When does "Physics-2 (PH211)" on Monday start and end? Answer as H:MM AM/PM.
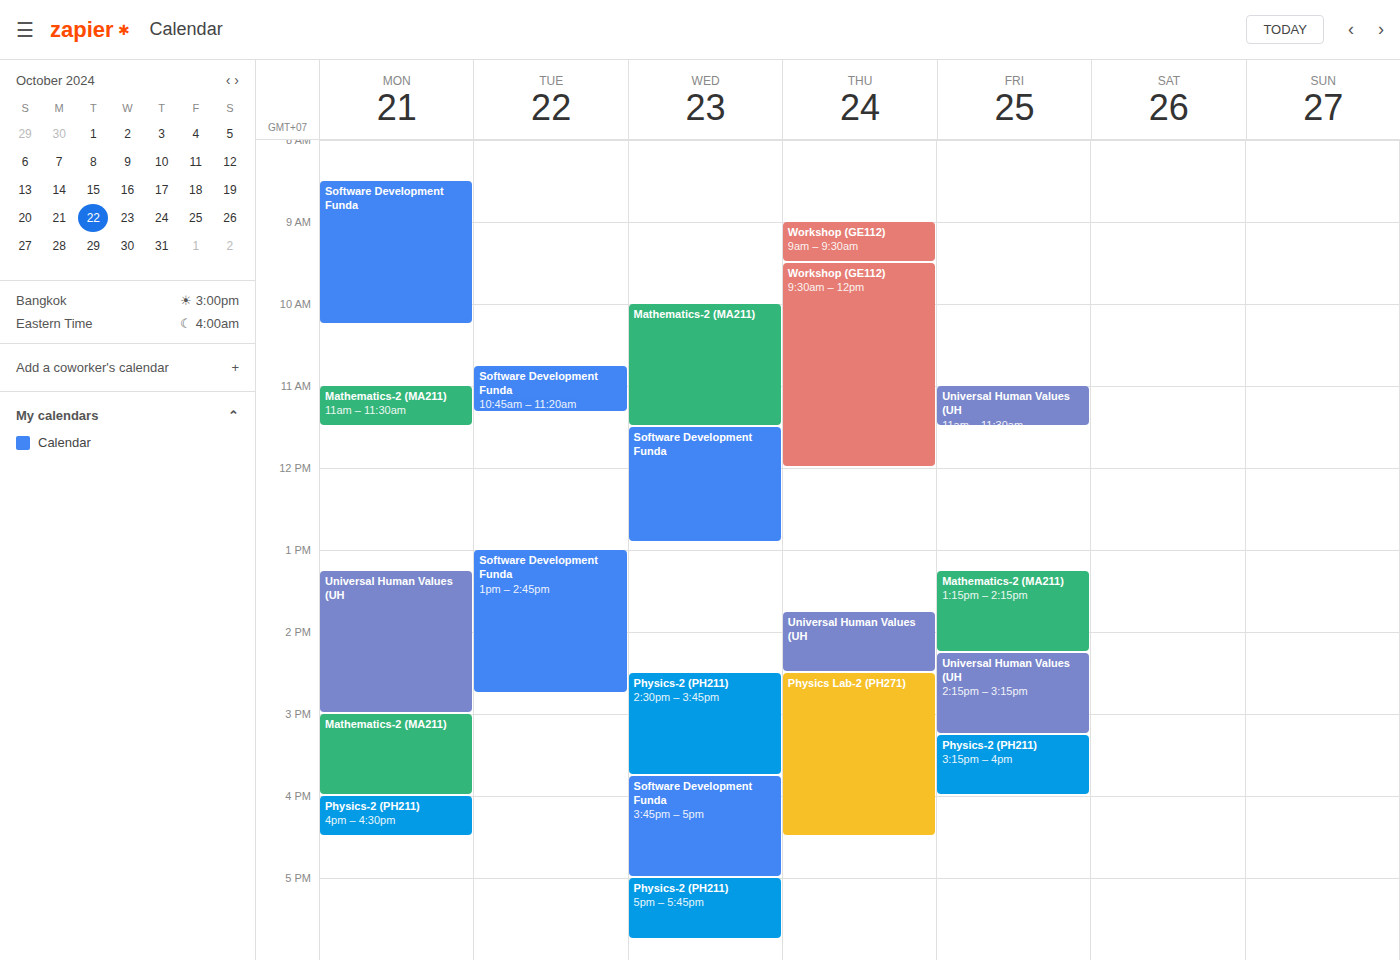
4:00 PM to 4:30 PM